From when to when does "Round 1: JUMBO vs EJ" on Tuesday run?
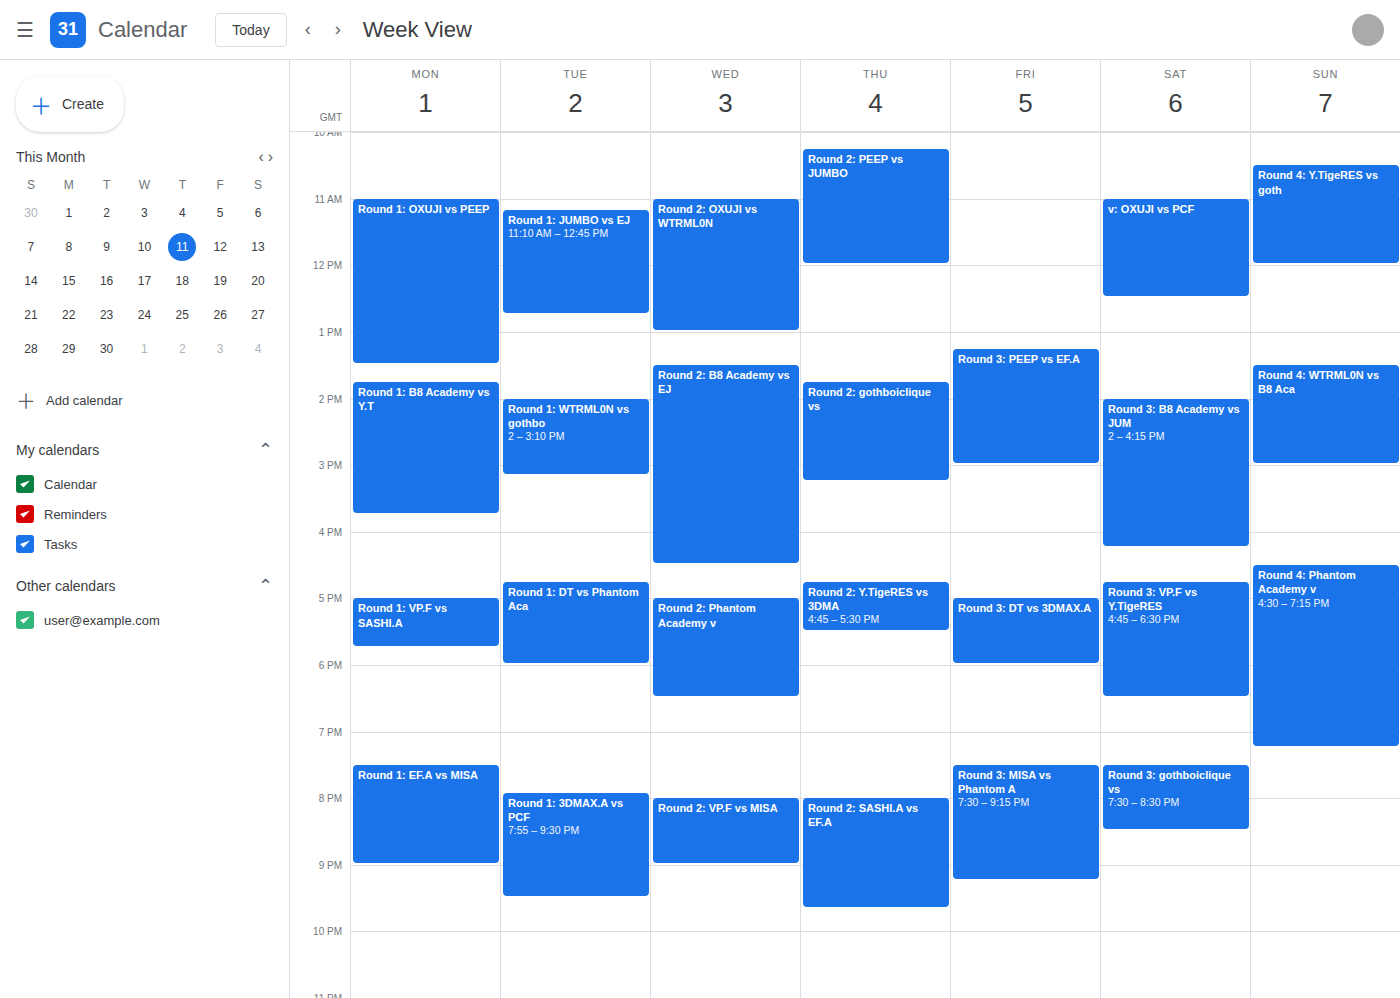
11:10 AM to 12:45 PM